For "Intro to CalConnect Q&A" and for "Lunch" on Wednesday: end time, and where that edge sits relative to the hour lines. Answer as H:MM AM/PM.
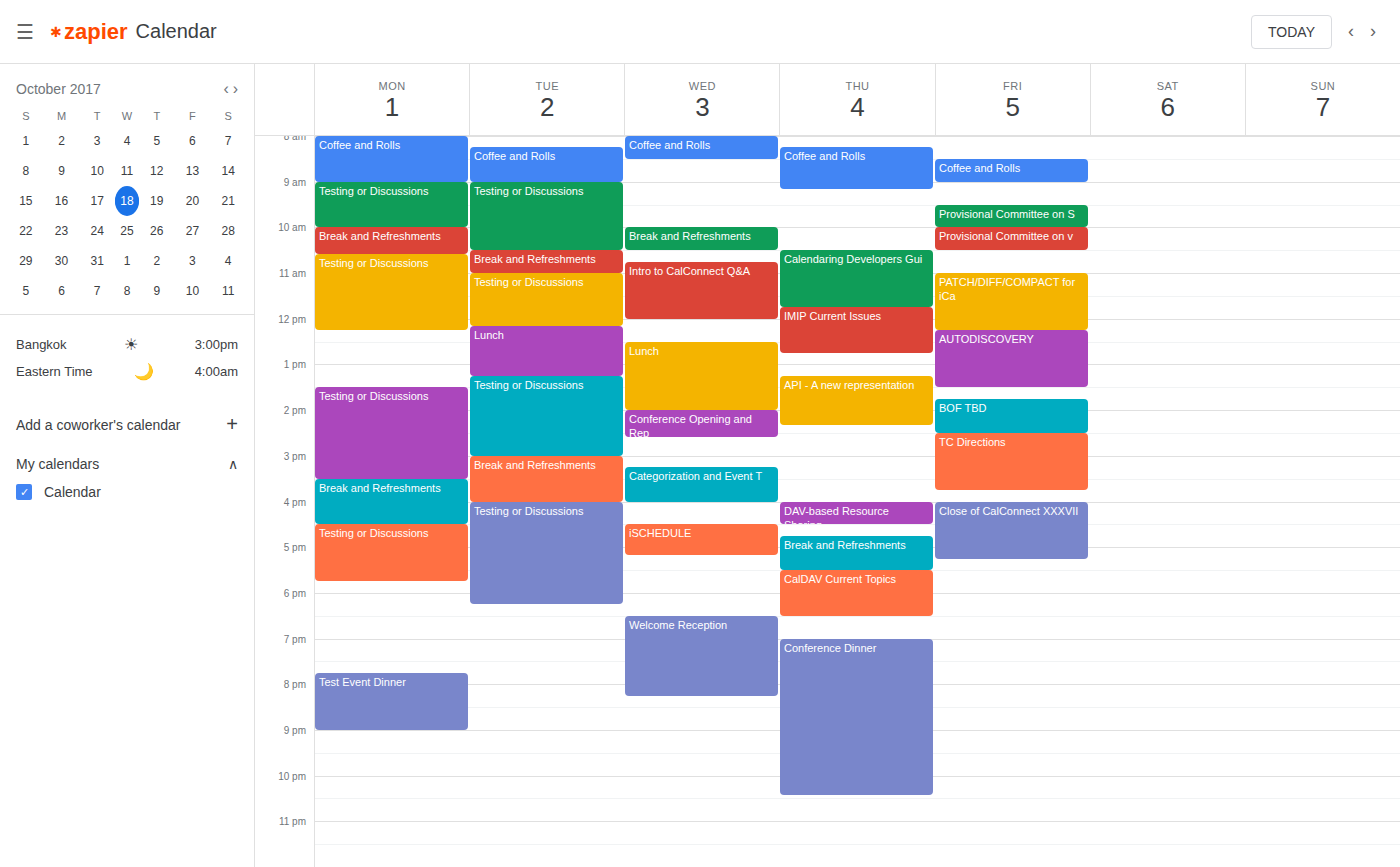
"Intro to CalConnect Q&A": 12:00 PM, exactly on the 12 PM line. "Lunch": 2:00 PM, exactly on the 2 PM line.